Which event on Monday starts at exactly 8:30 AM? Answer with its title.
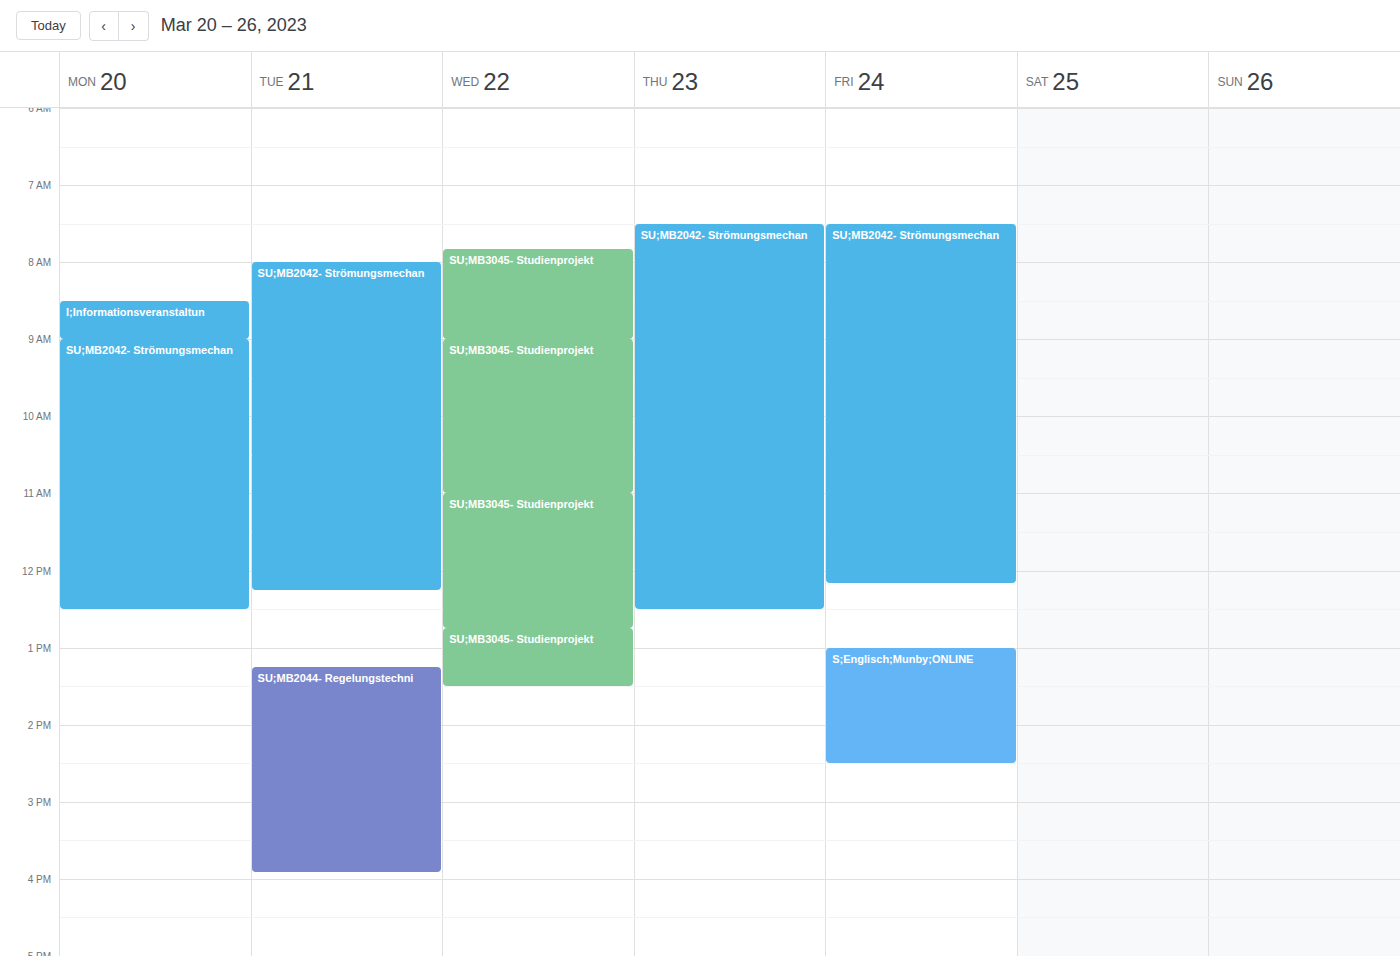
"I;Informationsveranstaltun"